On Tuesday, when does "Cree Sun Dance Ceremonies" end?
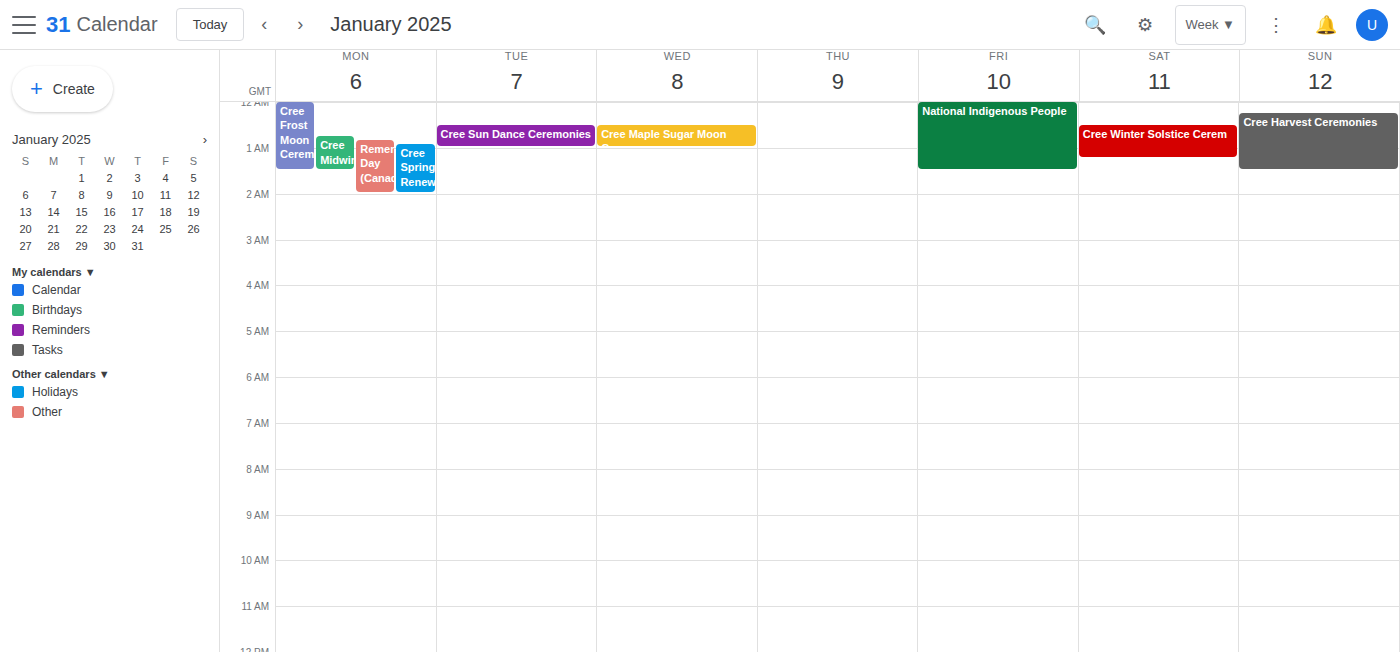
01:00